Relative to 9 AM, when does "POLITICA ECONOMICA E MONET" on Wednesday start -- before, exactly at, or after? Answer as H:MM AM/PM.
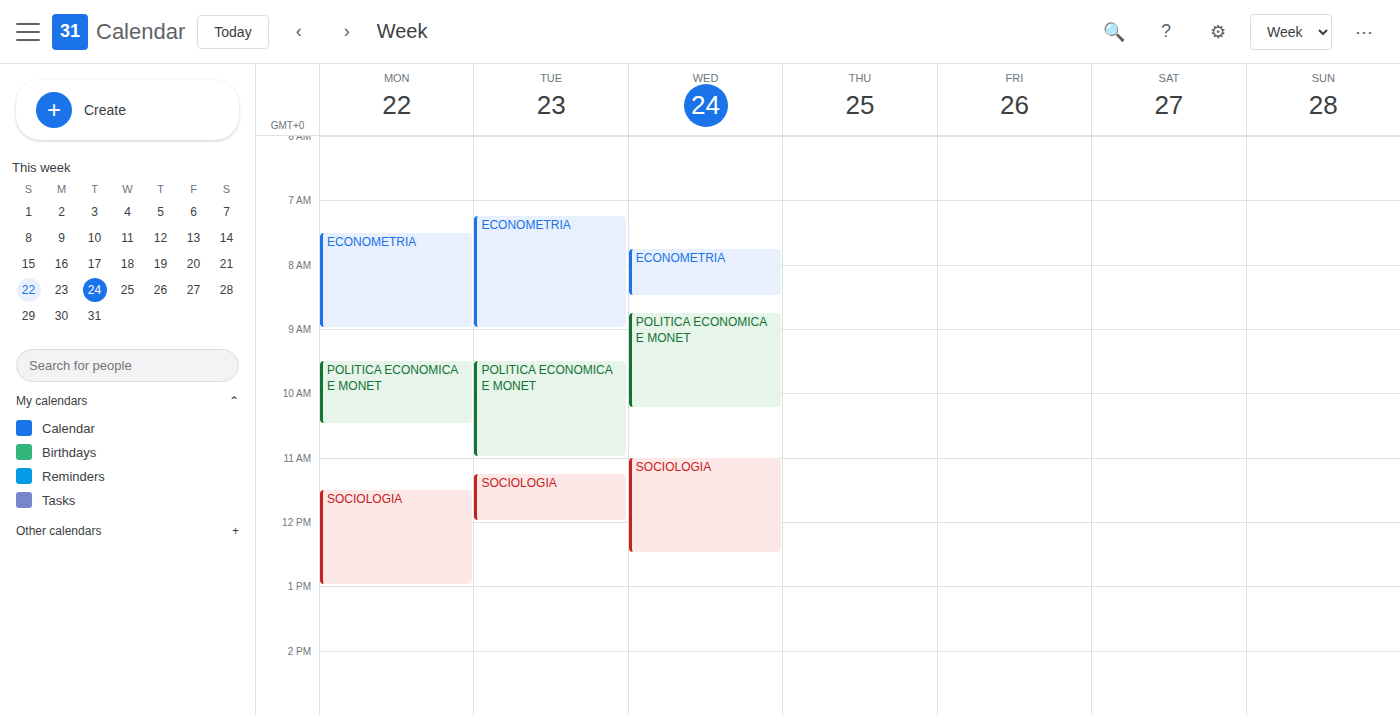
8:45 AM -- before 9 AM, 15 minutes above the 9 AM line.